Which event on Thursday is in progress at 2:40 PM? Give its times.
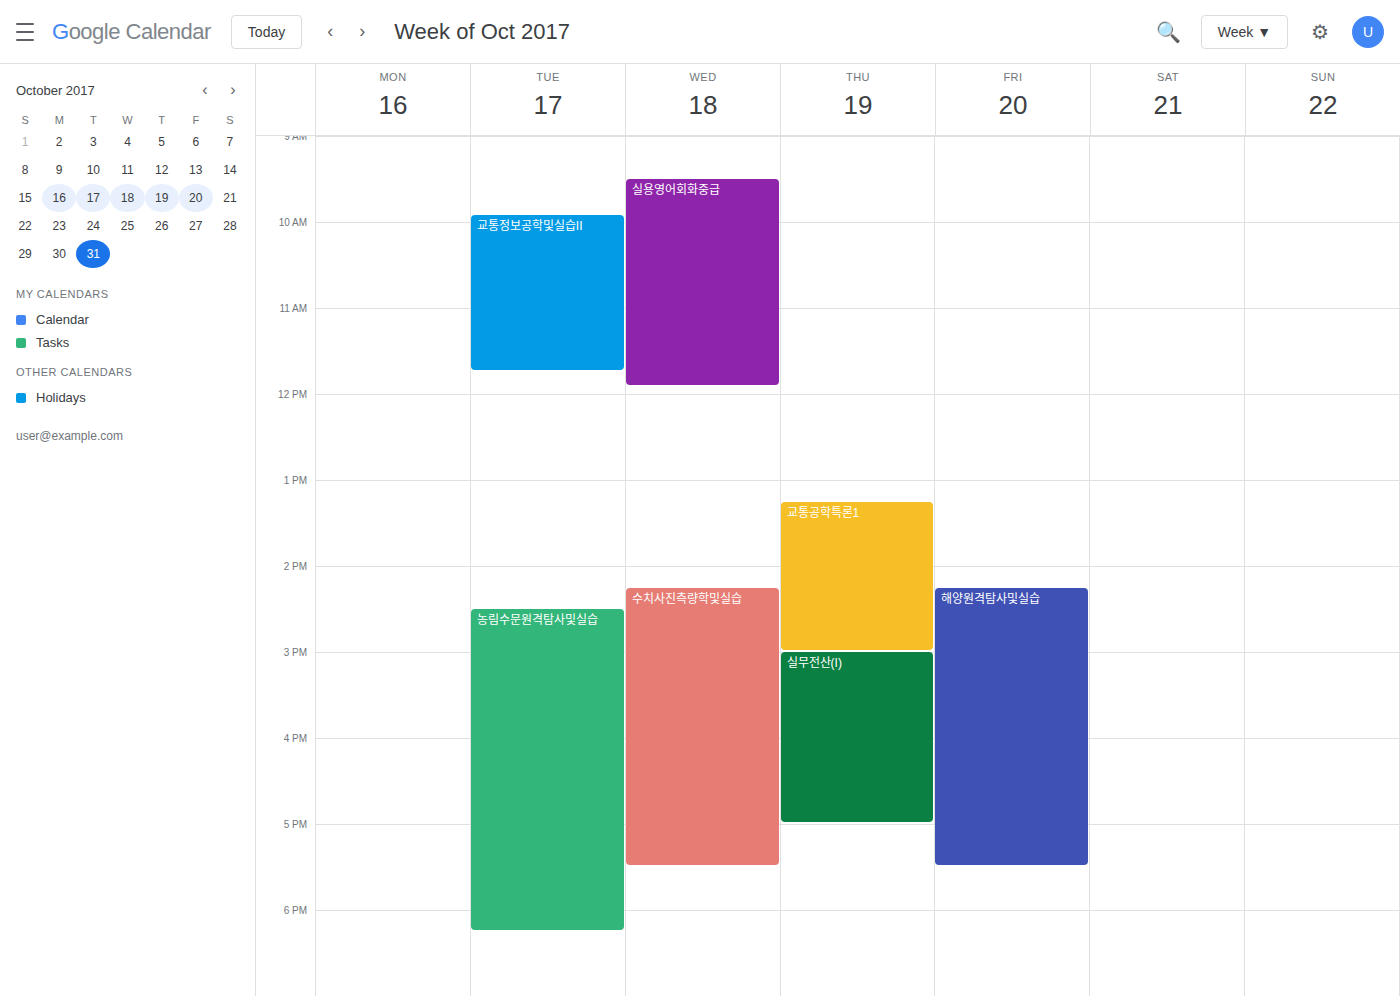
"교통공학특론1", 1:15 PM to 3:00 PM